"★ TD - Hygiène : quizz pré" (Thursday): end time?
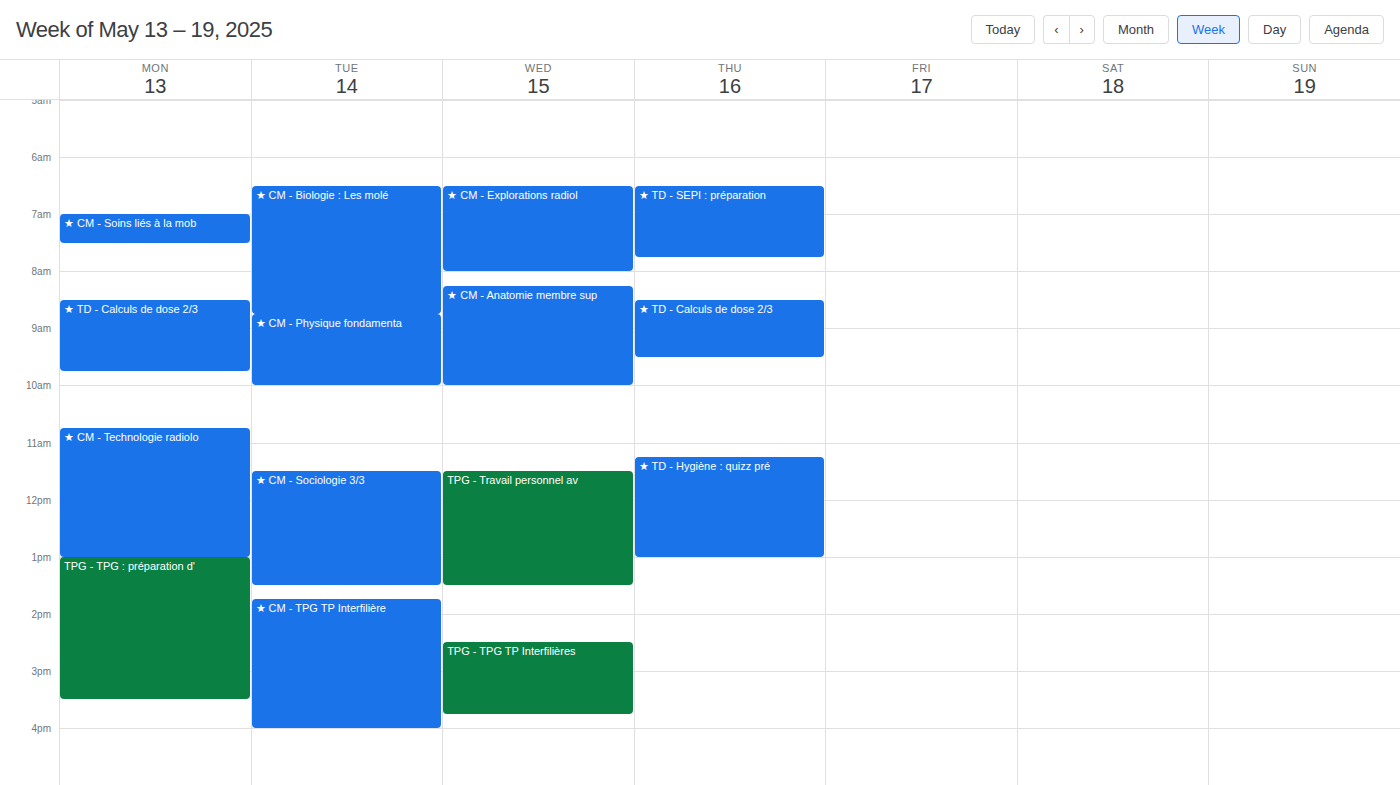
1:00 PM